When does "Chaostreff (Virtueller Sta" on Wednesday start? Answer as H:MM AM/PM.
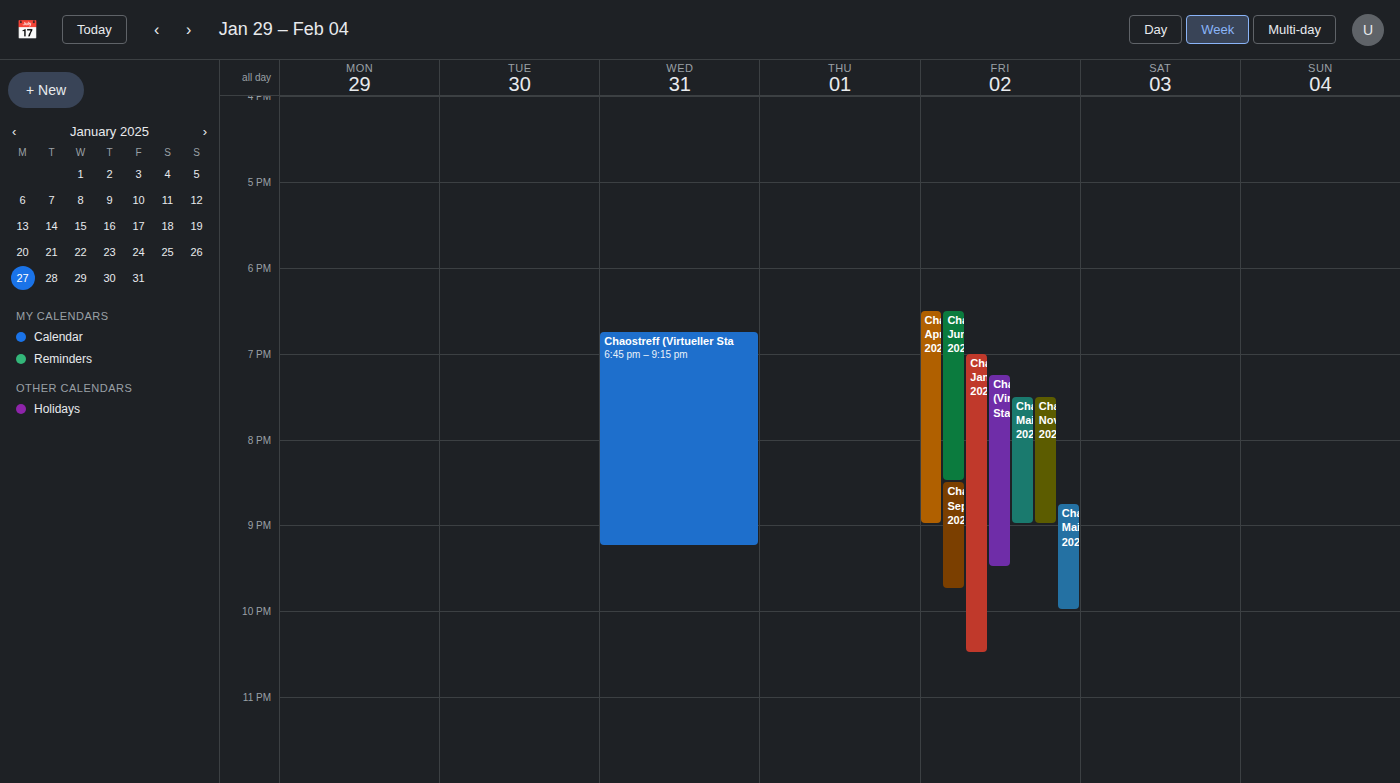
6:45 PM